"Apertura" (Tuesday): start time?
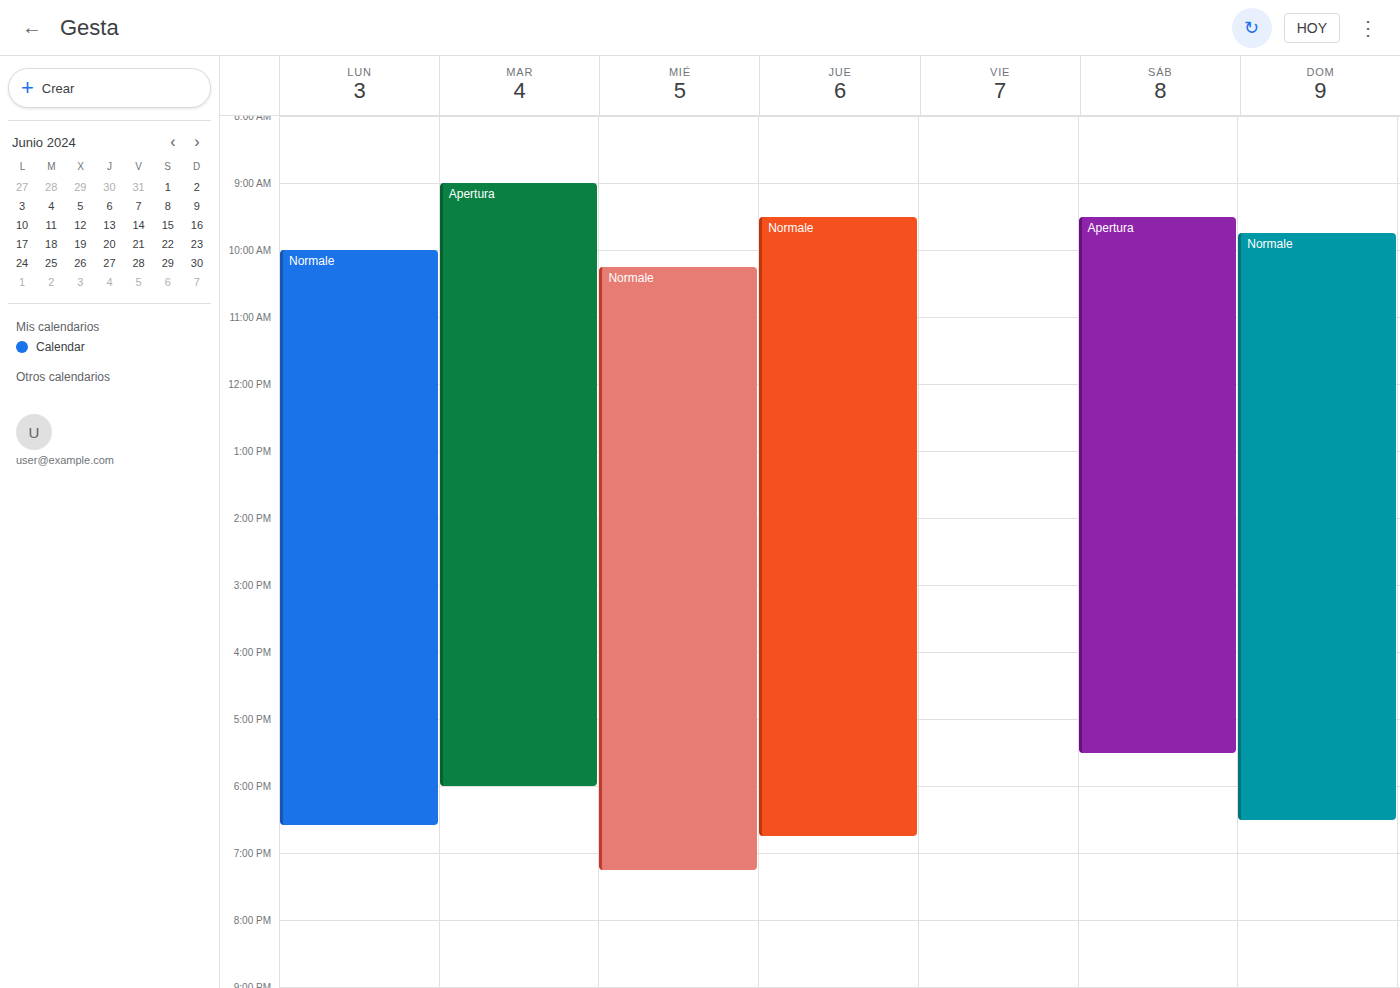
9:00 AM